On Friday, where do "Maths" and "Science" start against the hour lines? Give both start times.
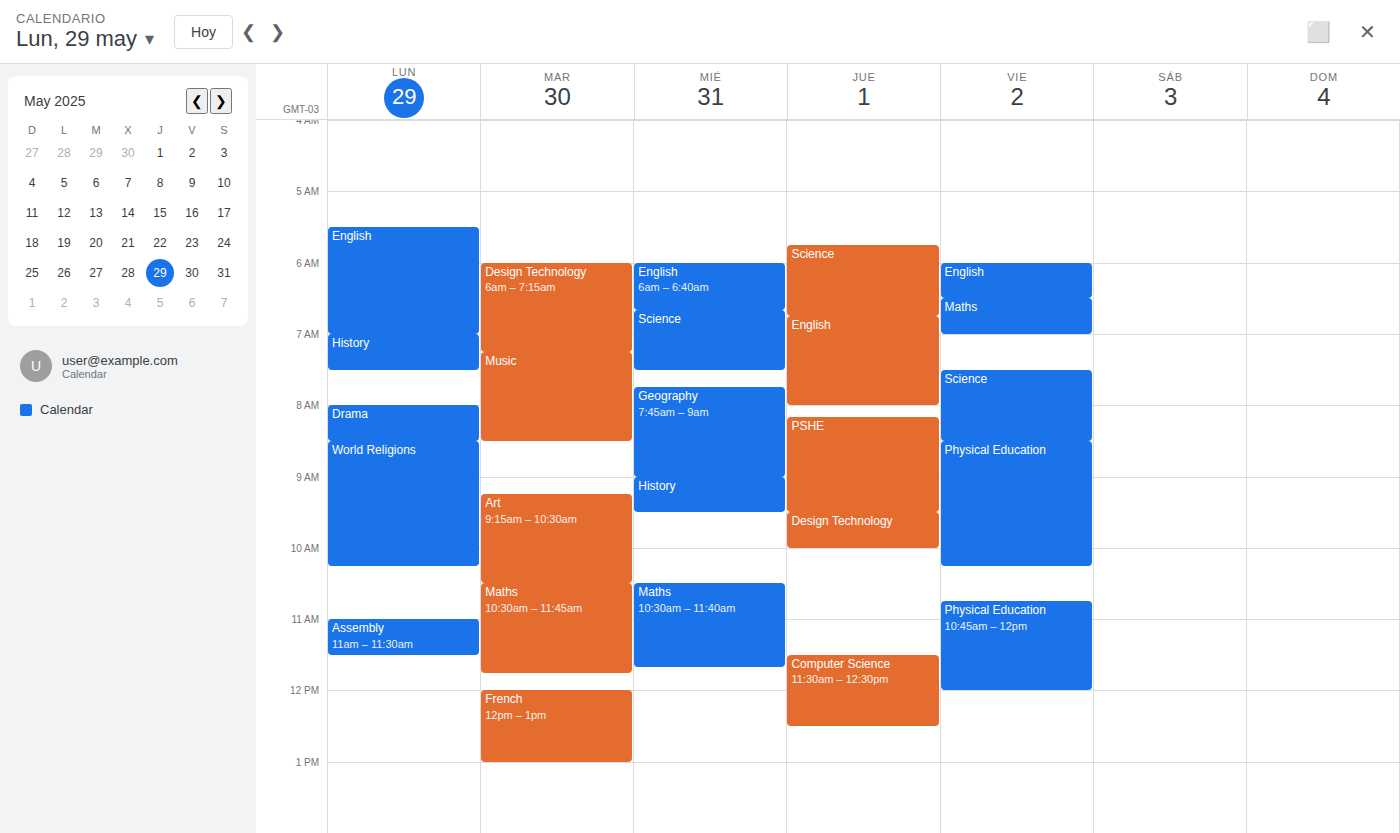
"Maths": 6:30 AM, halfway between the 6 AM and 7 AM lines. "Science": 7:30 AM, halfway between the 7 AM and 8 AM lines.